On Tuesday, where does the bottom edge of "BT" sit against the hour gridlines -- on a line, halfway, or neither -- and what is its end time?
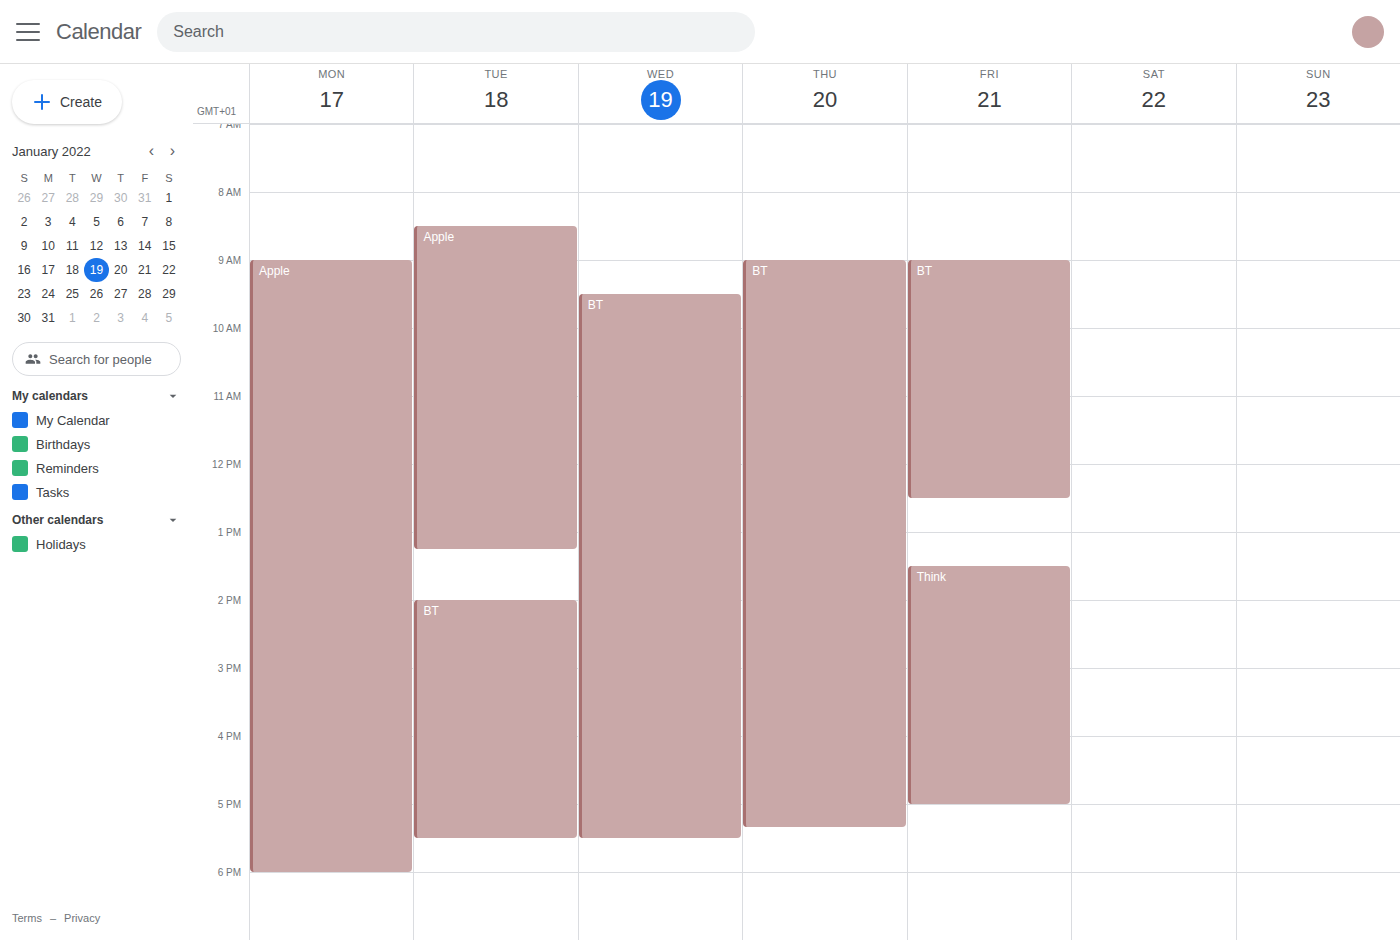
17:30 -- halfway between the 17:00 and 18:00 lines.